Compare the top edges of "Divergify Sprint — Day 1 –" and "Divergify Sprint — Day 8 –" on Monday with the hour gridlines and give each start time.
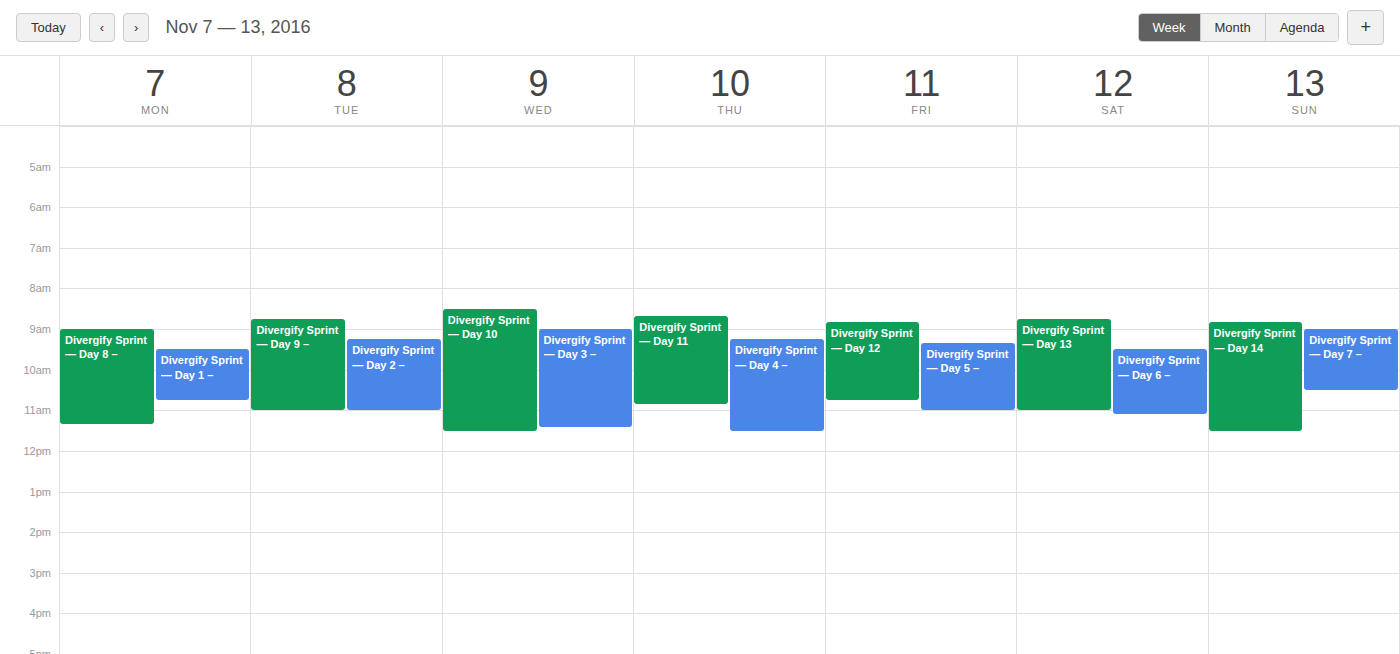
"Divergify Sprint — Day 1 –": 9:30 AM, halfway between the 9 AM and 10 AM lines. "Divergify Sprint — Day 8 –": 9:00 AM, exactly on the 9 AM line.